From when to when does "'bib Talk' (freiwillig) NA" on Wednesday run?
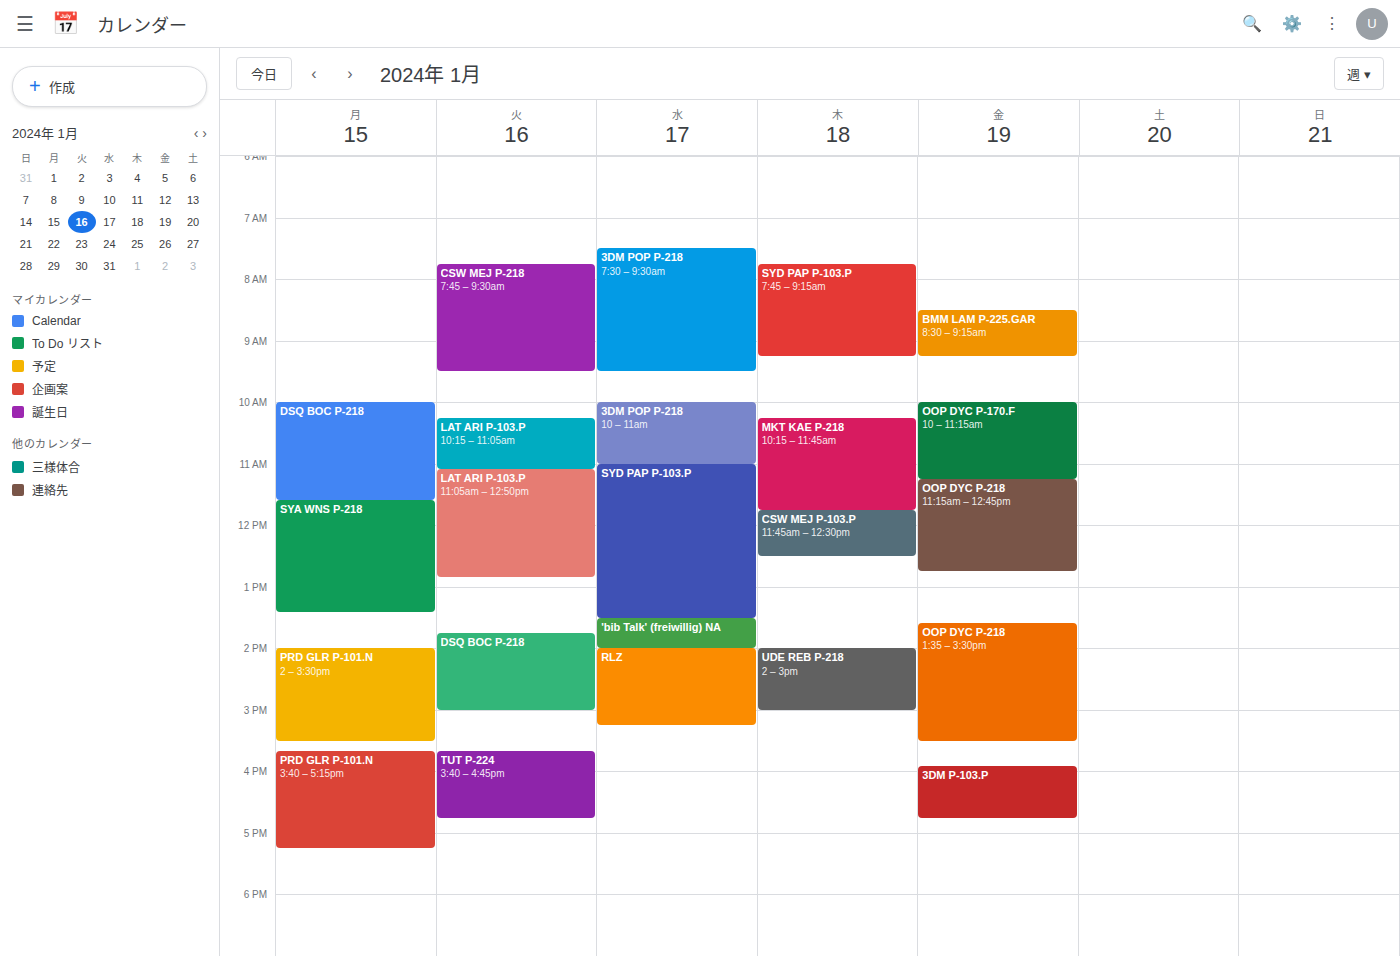
1:30 PM to 2:00 PM